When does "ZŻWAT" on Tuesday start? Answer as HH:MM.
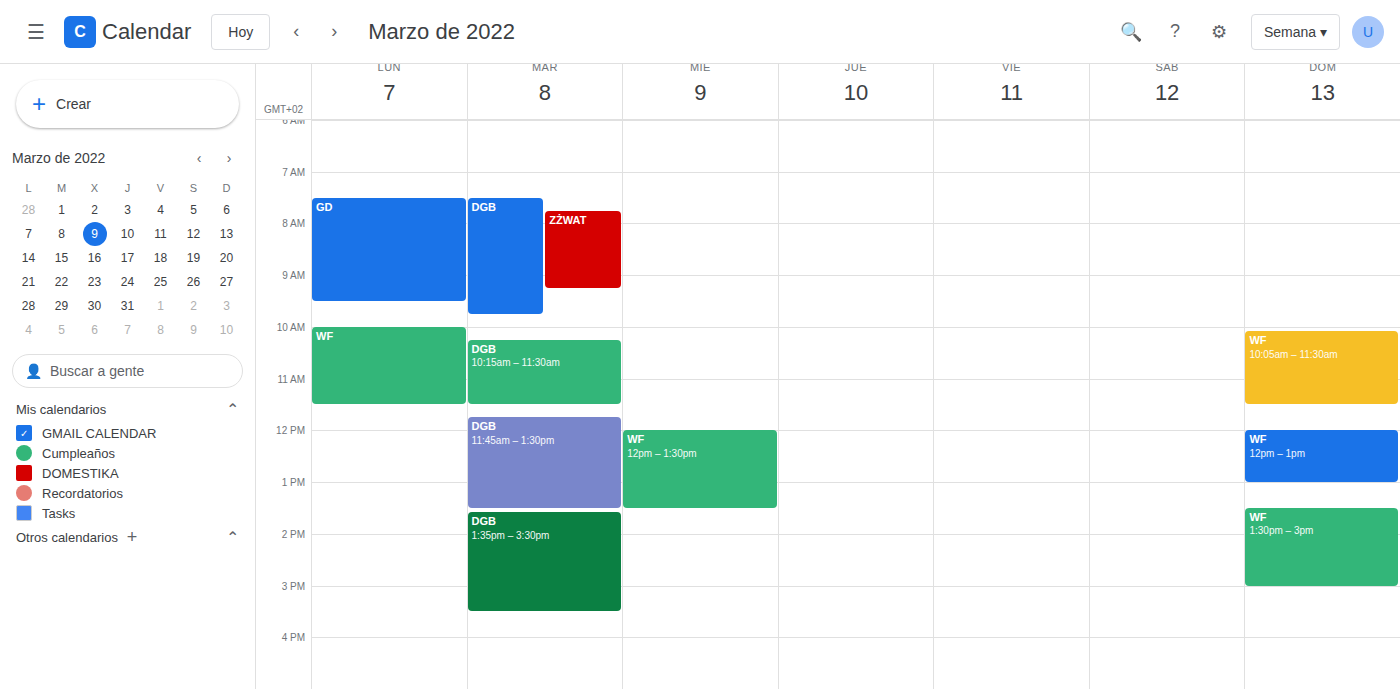
07:45